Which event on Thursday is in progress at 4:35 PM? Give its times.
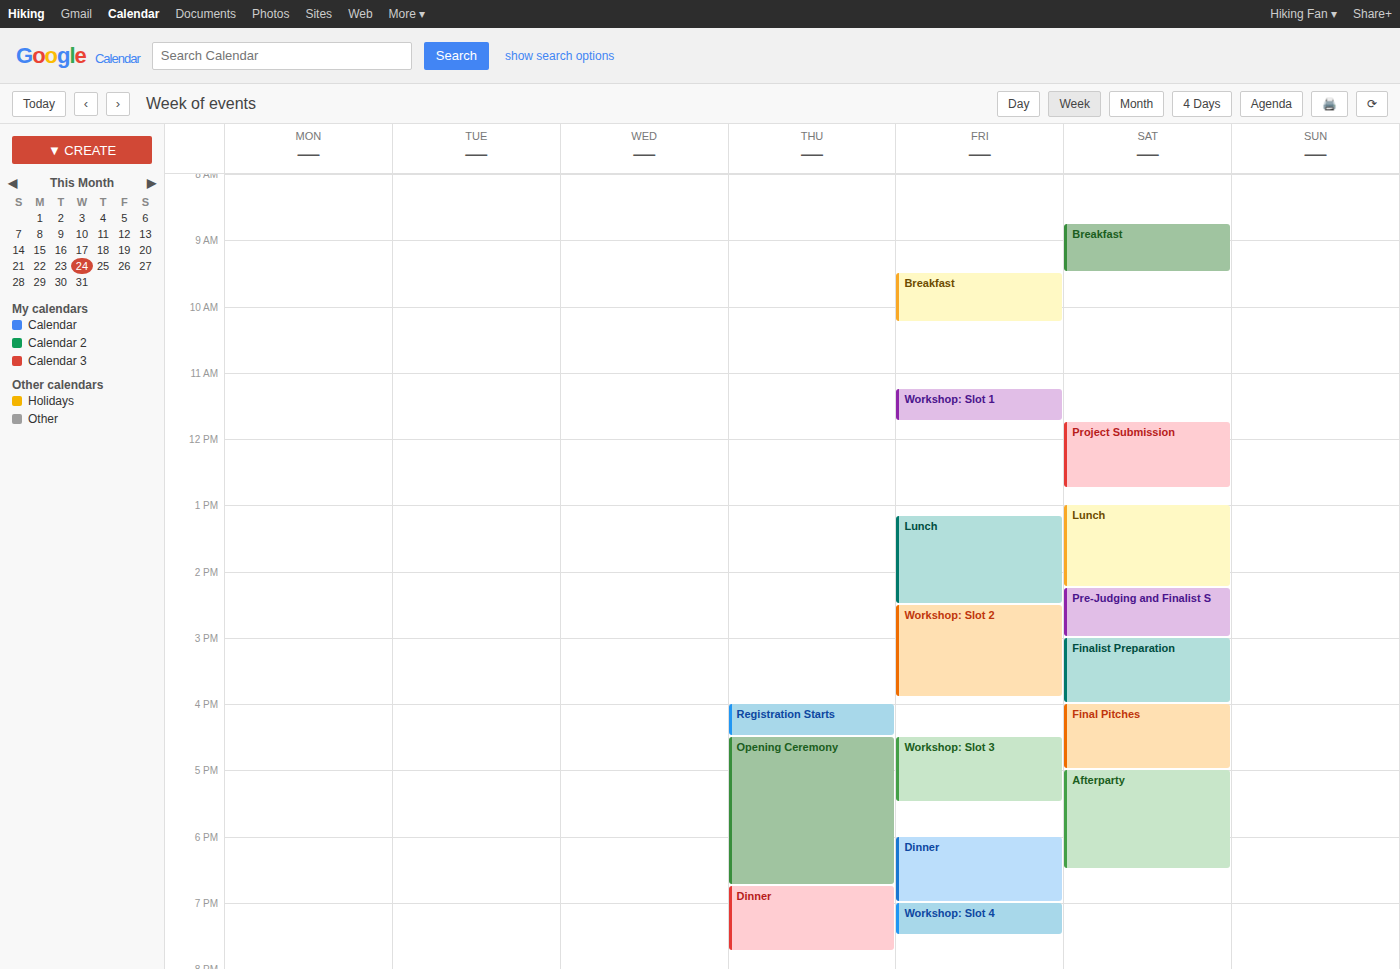
"Opening Ceremony", 4:30 PM to 6:45 PM